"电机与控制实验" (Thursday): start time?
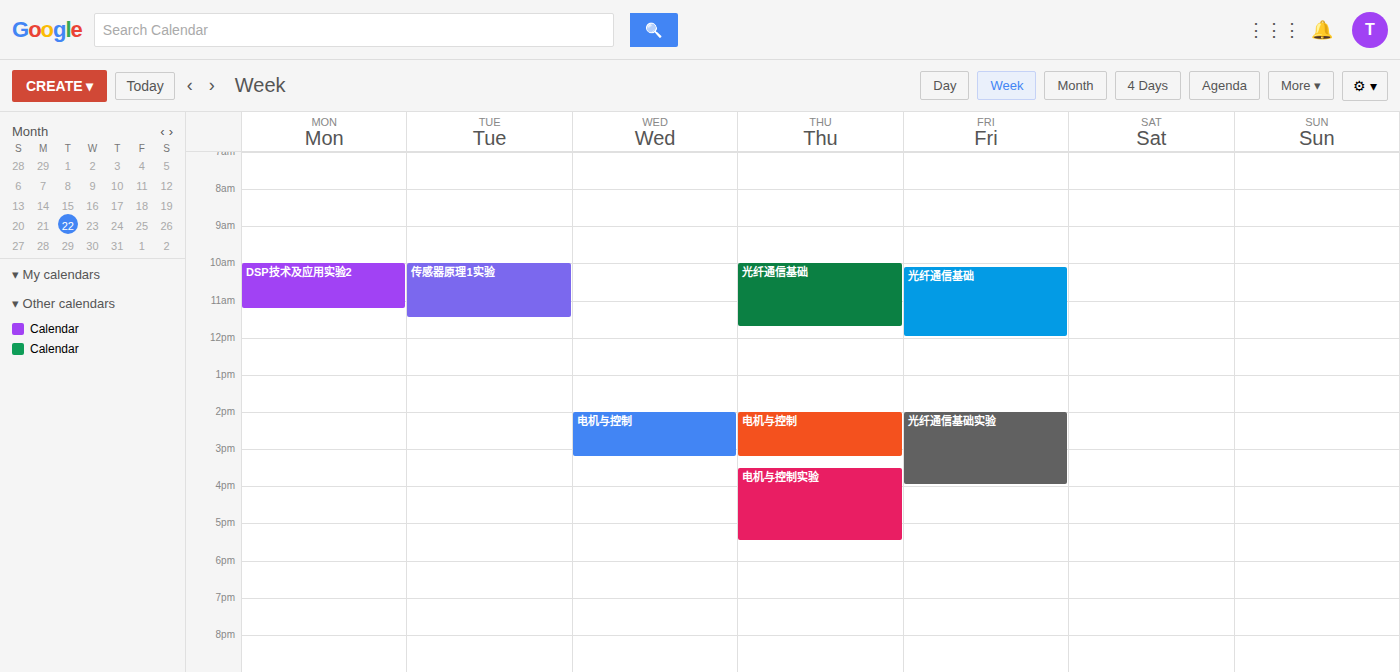
3:30 PM